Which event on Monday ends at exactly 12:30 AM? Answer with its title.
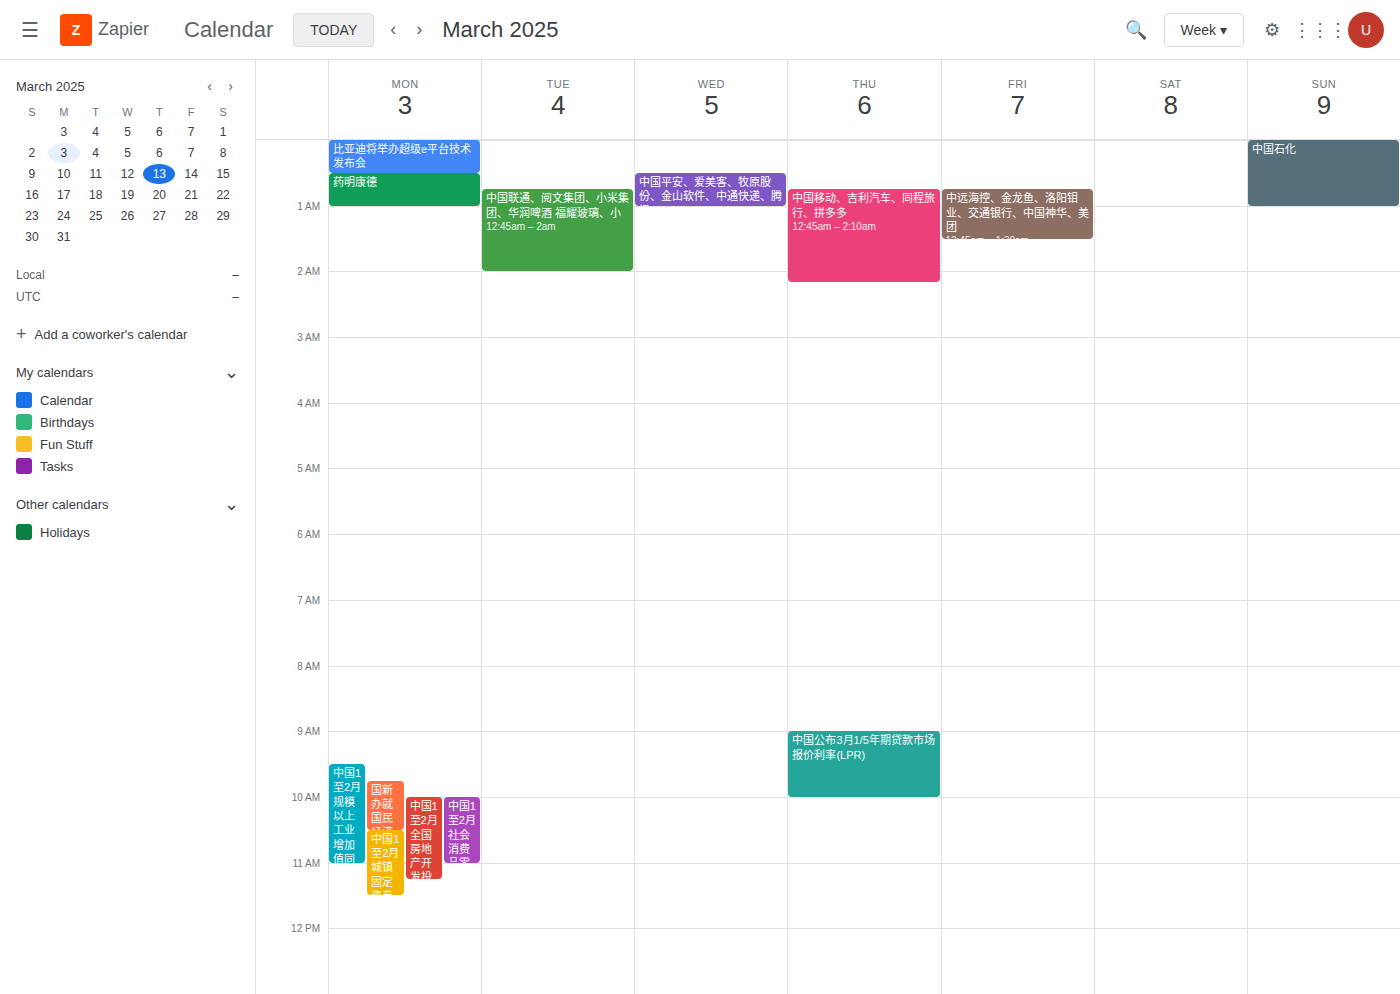
"比亚迪将举办超级e平台技术发布会"